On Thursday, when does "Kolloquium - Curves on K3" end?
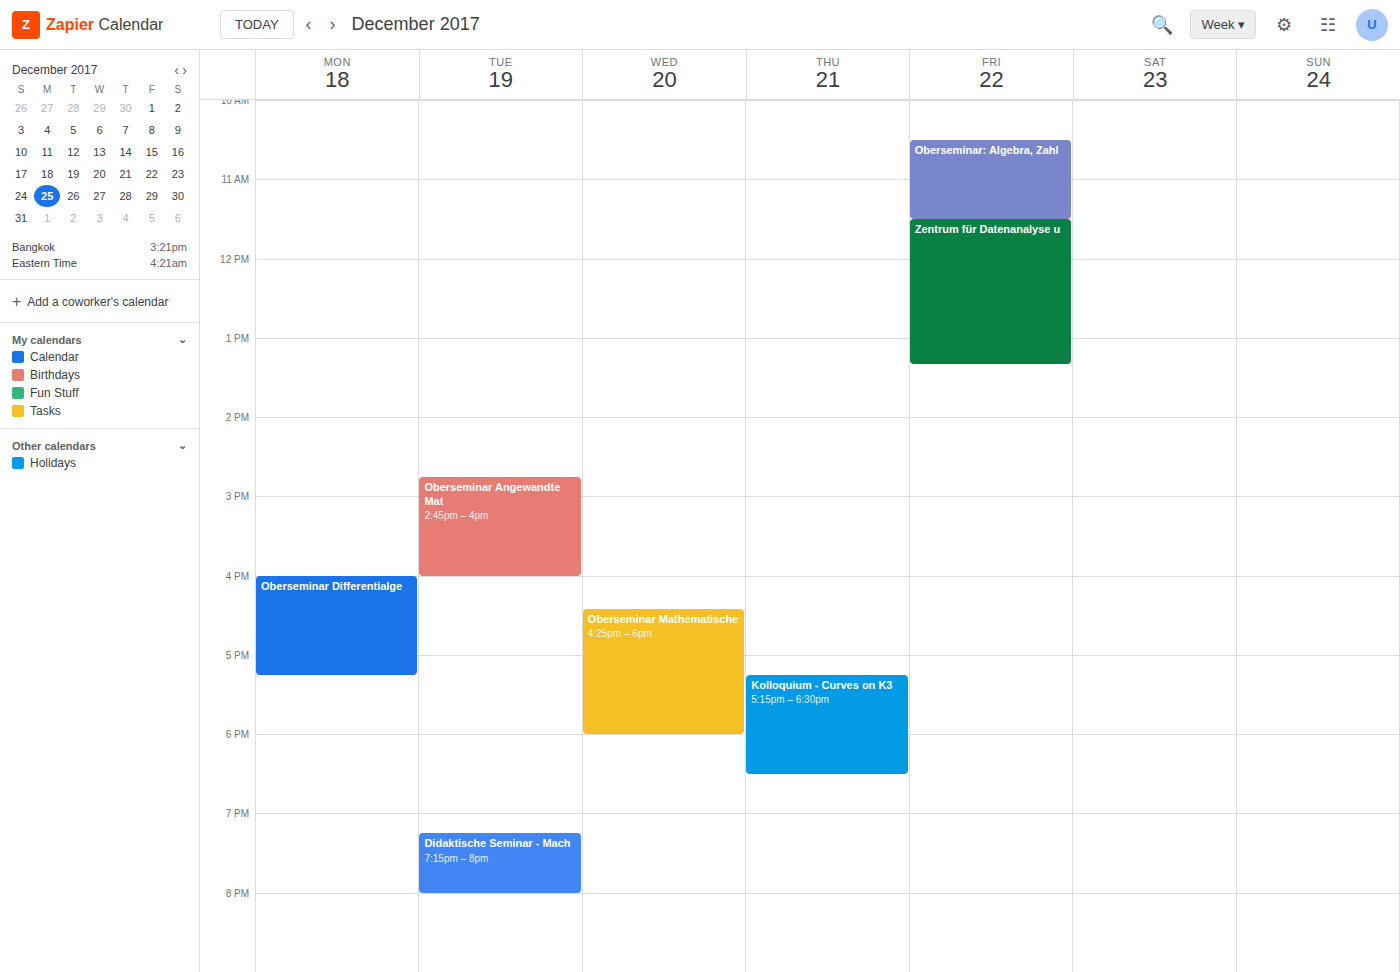
6:30 PM